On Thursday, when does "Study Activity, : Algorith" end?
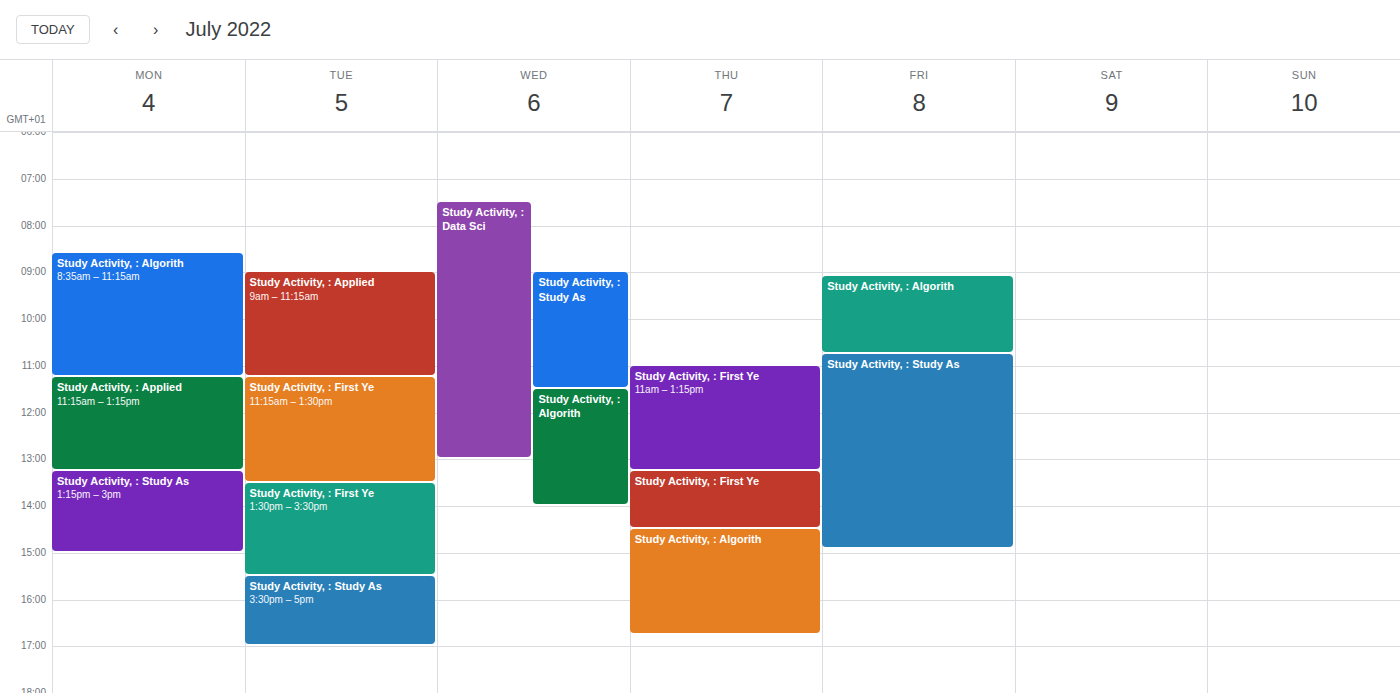
4:45 PM